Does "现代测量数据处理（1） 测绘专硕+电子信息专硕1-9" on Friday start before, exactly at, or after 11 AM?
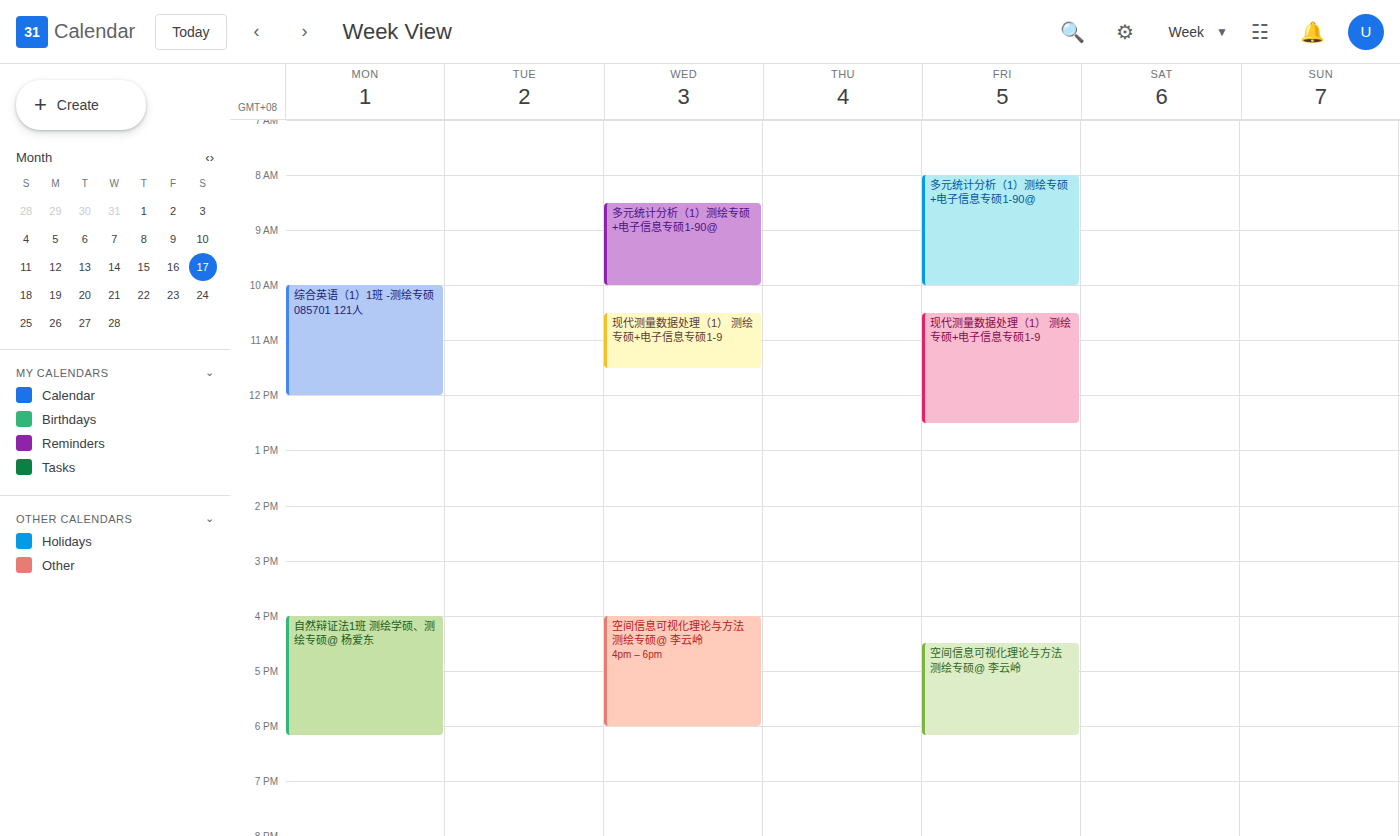
10:30 AM -- before 11 AM, 30 minutes above the 11 AM line.